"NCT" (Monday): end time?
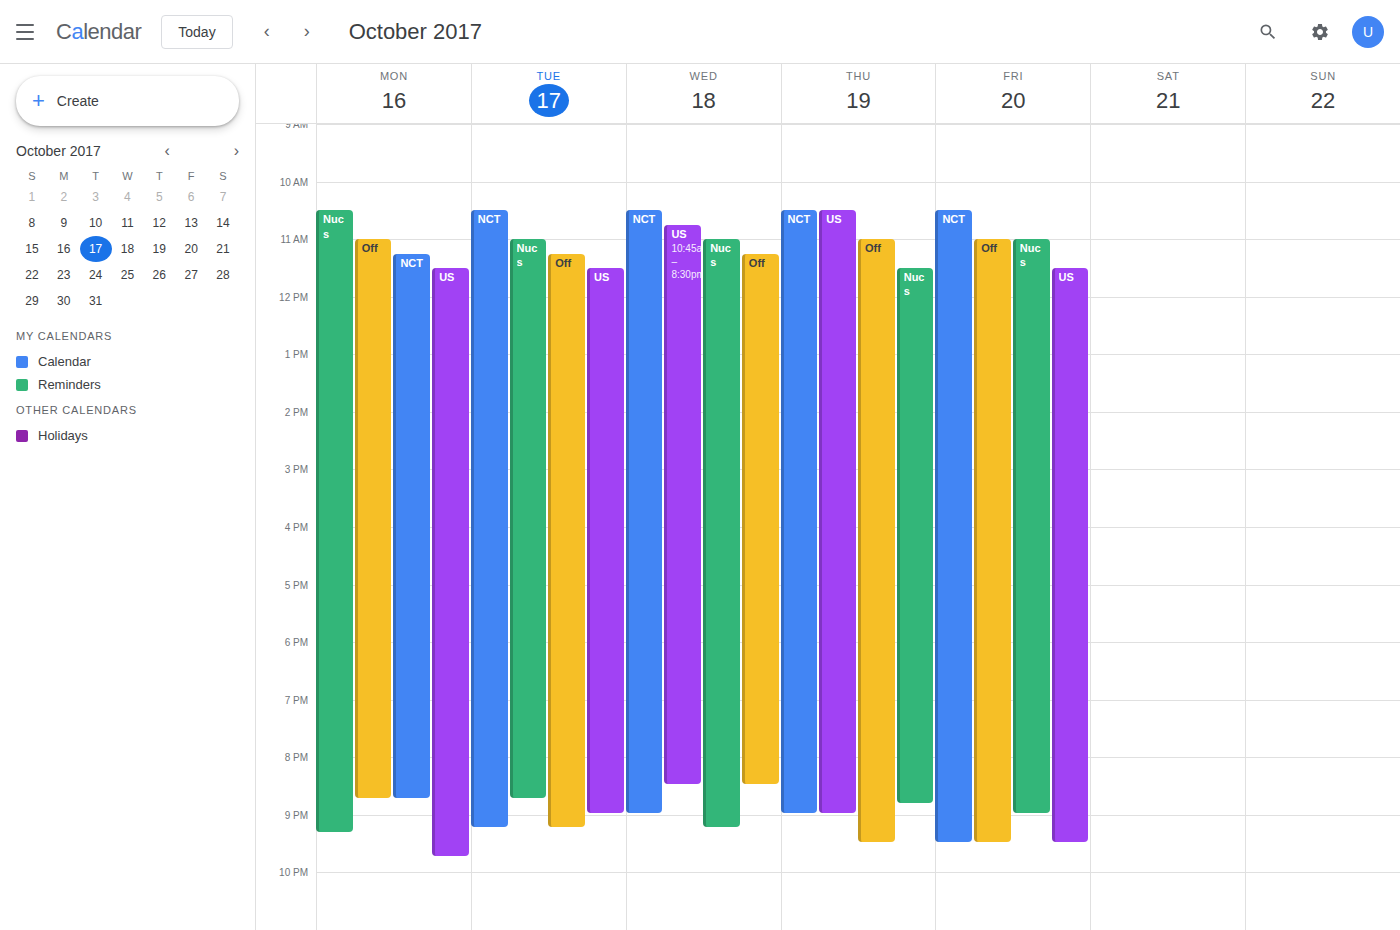
20:45